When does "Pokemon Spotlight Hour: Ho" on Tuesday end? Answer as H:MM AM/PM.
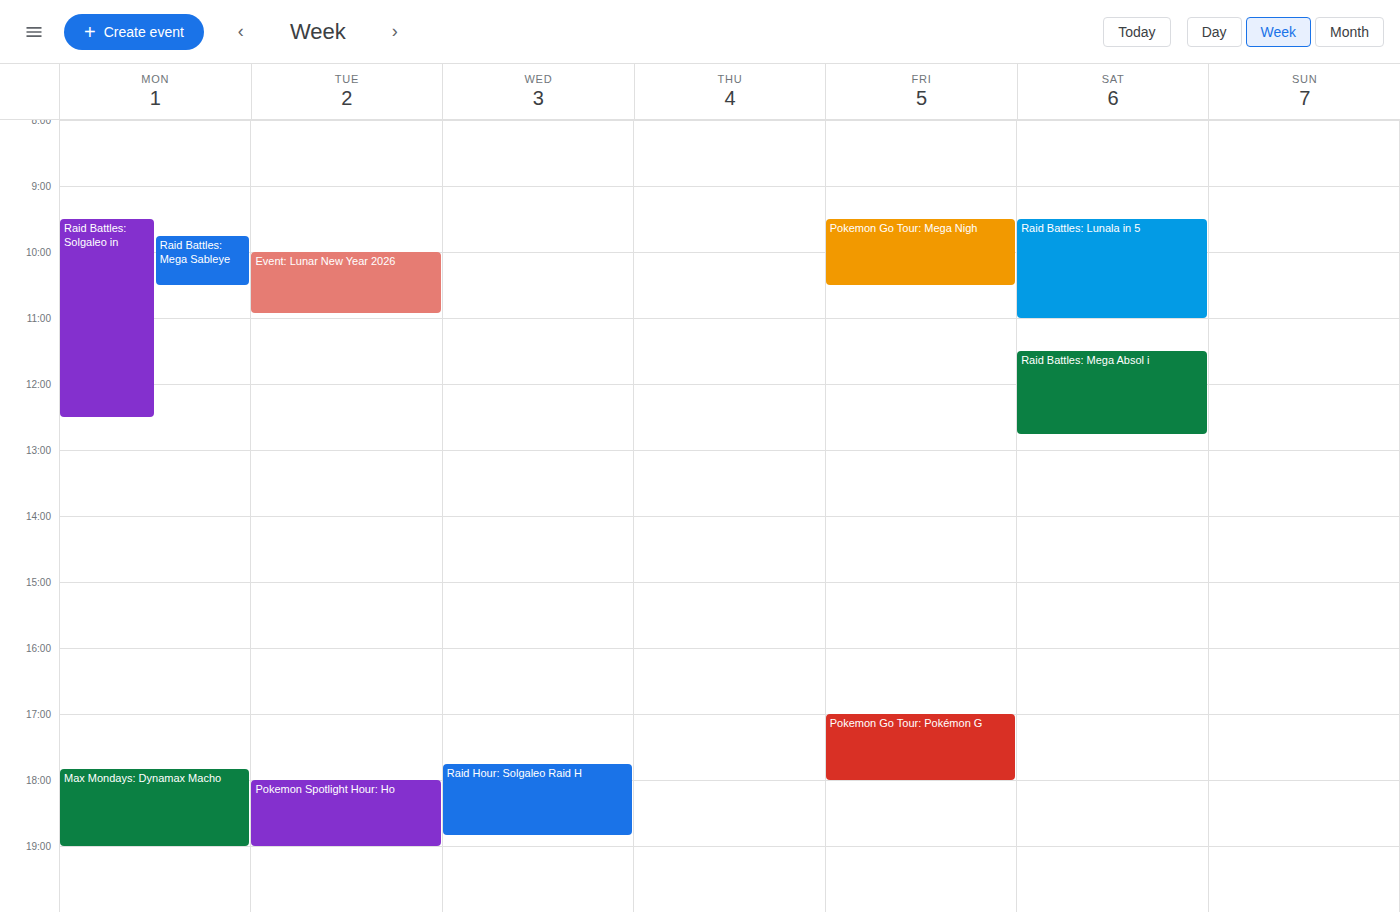
7:00 PM